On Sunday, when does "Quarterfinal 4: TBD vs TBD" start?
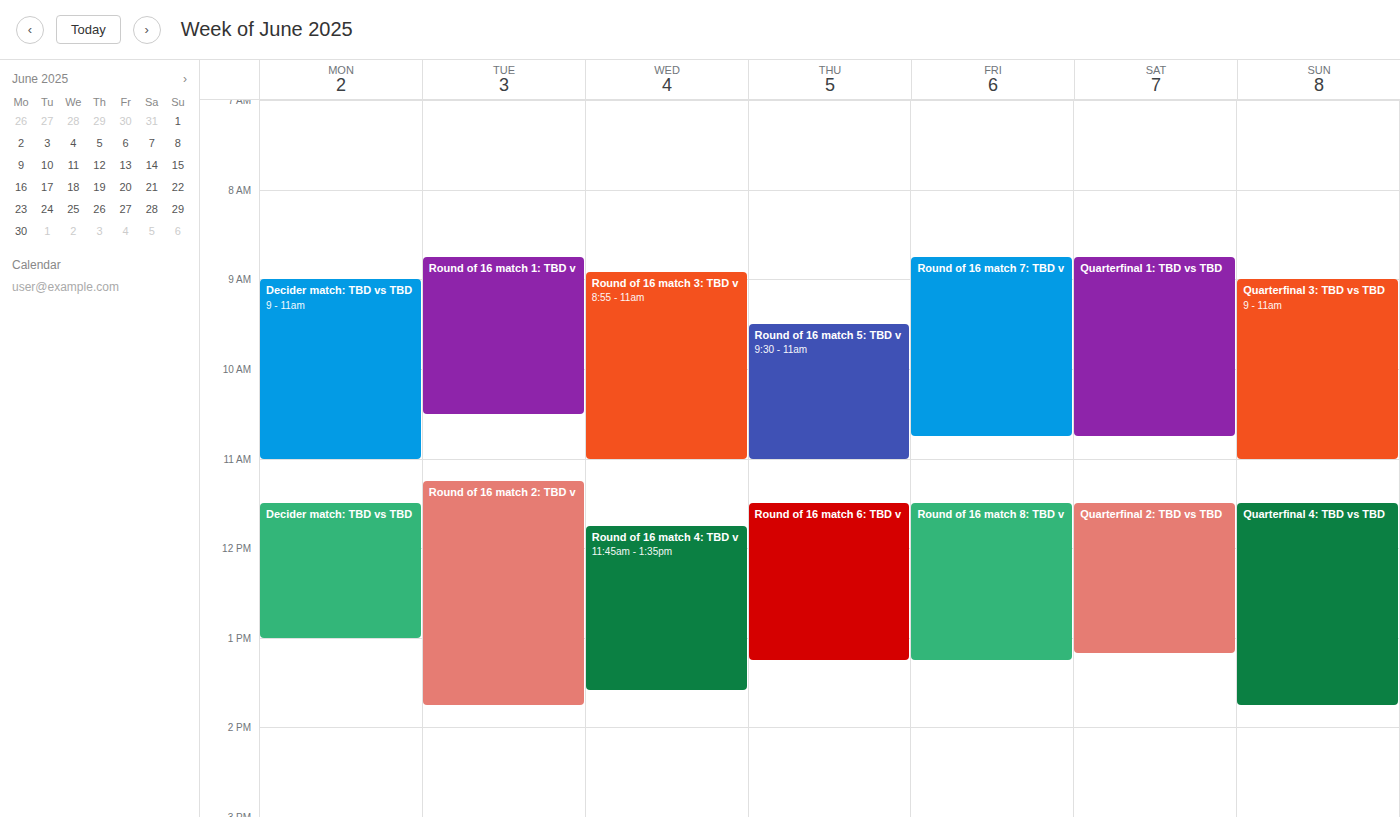
11:30 AM